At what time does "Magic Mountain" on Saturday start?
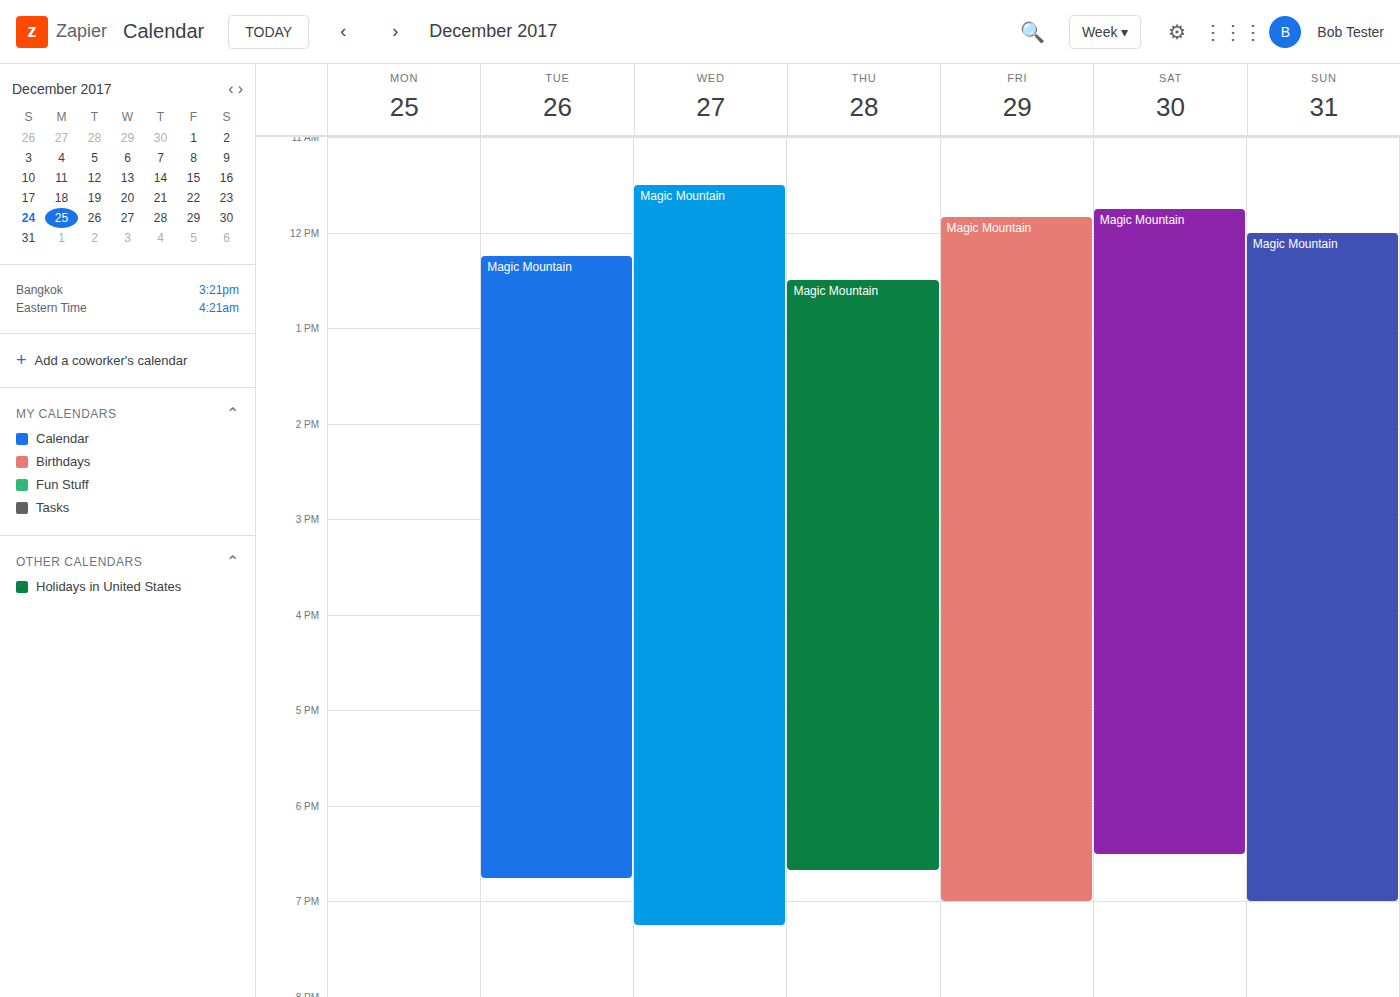
11:45 AM